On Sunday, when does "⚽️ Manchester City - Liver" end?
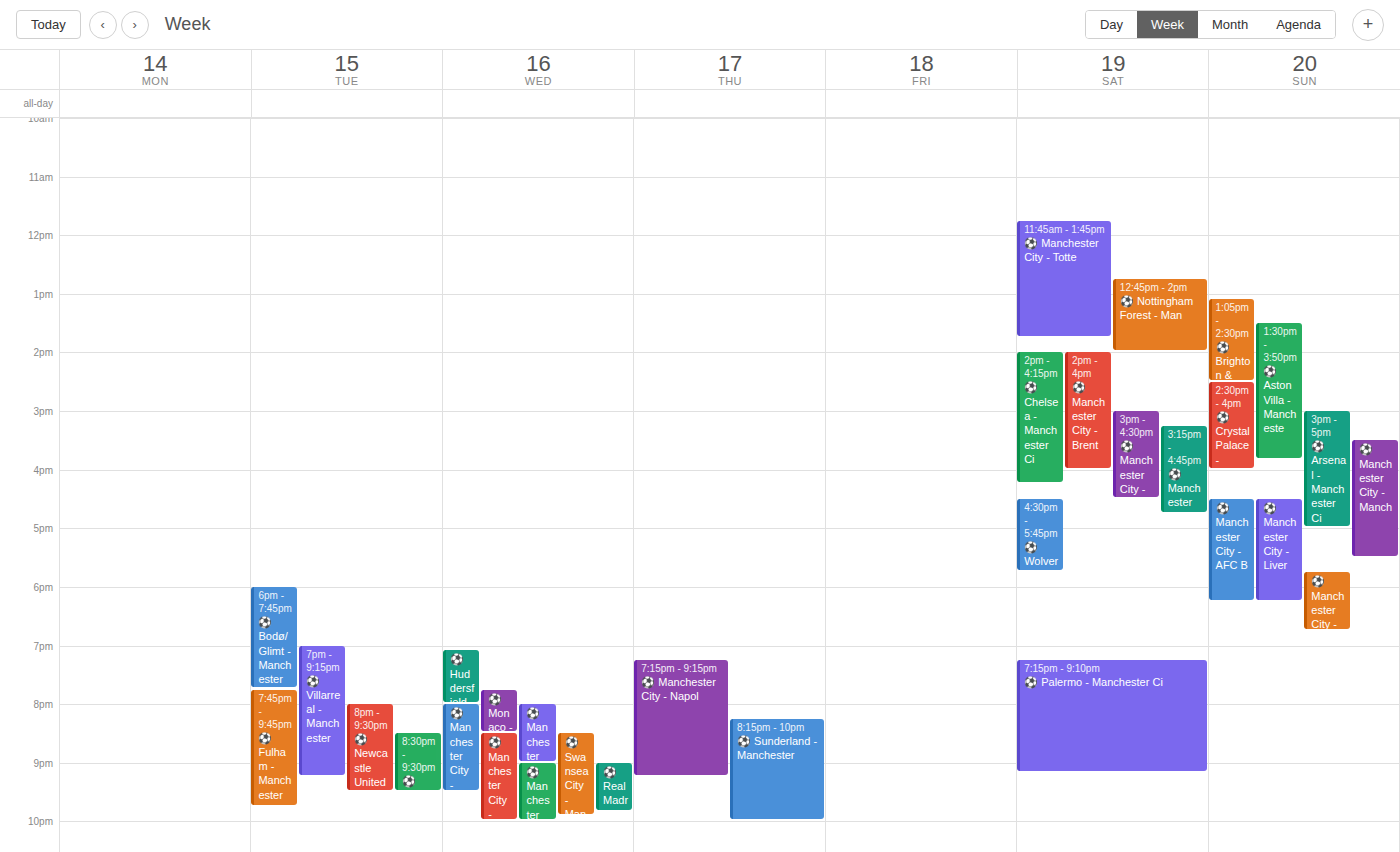
6:15 PM